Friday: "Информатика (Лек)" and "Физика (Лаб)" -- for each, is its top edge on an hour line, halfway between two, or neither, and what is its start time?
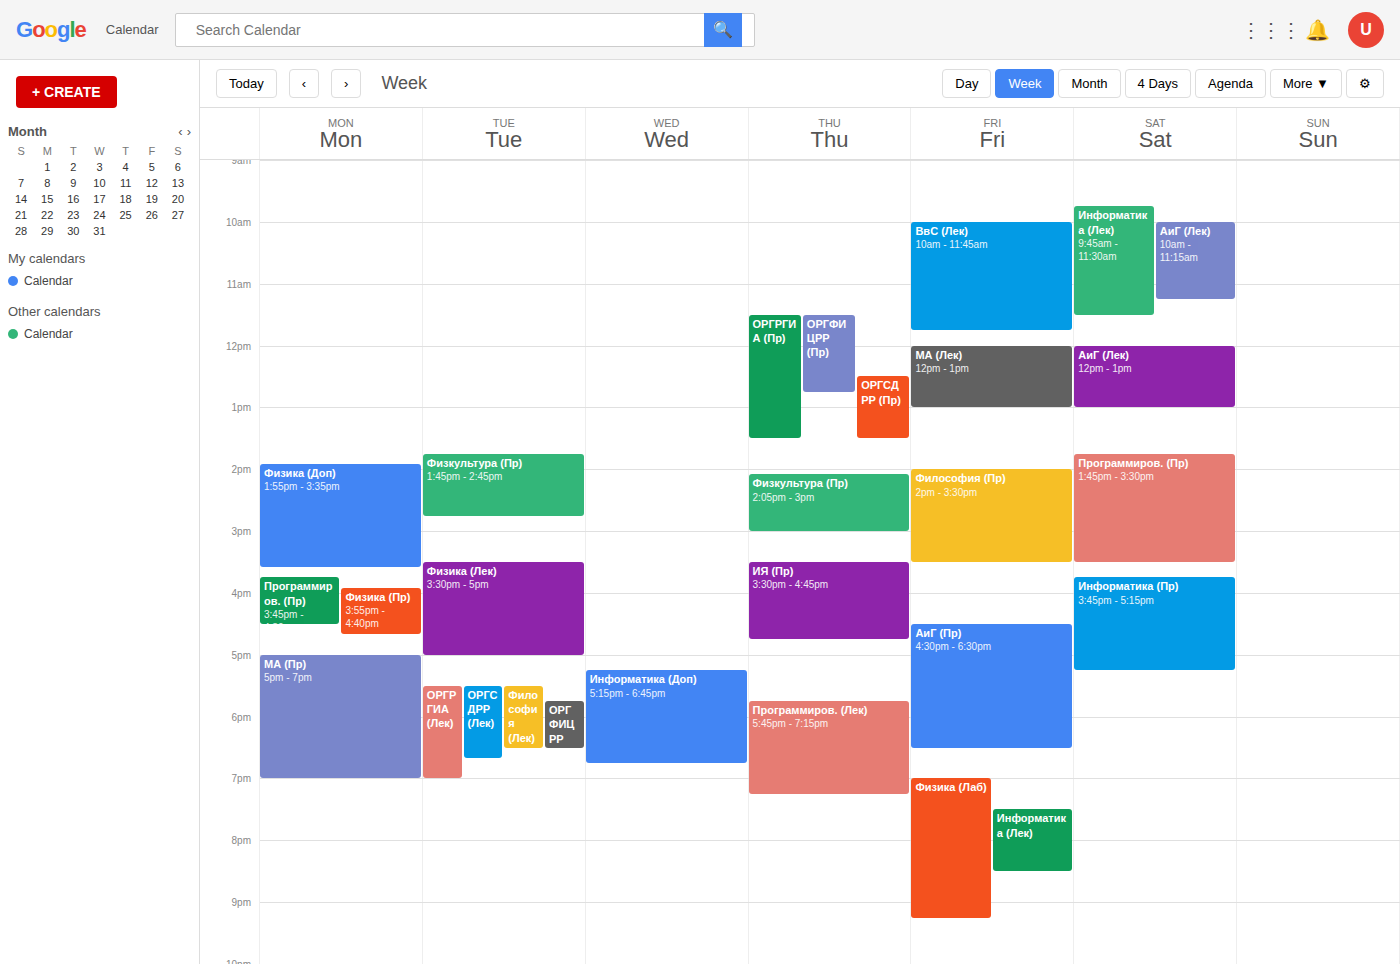
"Информатика (Лек)": 7:30 PM, halfway between the 7 PM and 8 PM lines. "Физика (Лаб)": 7:00 PM, exactly on the 7 PM line.